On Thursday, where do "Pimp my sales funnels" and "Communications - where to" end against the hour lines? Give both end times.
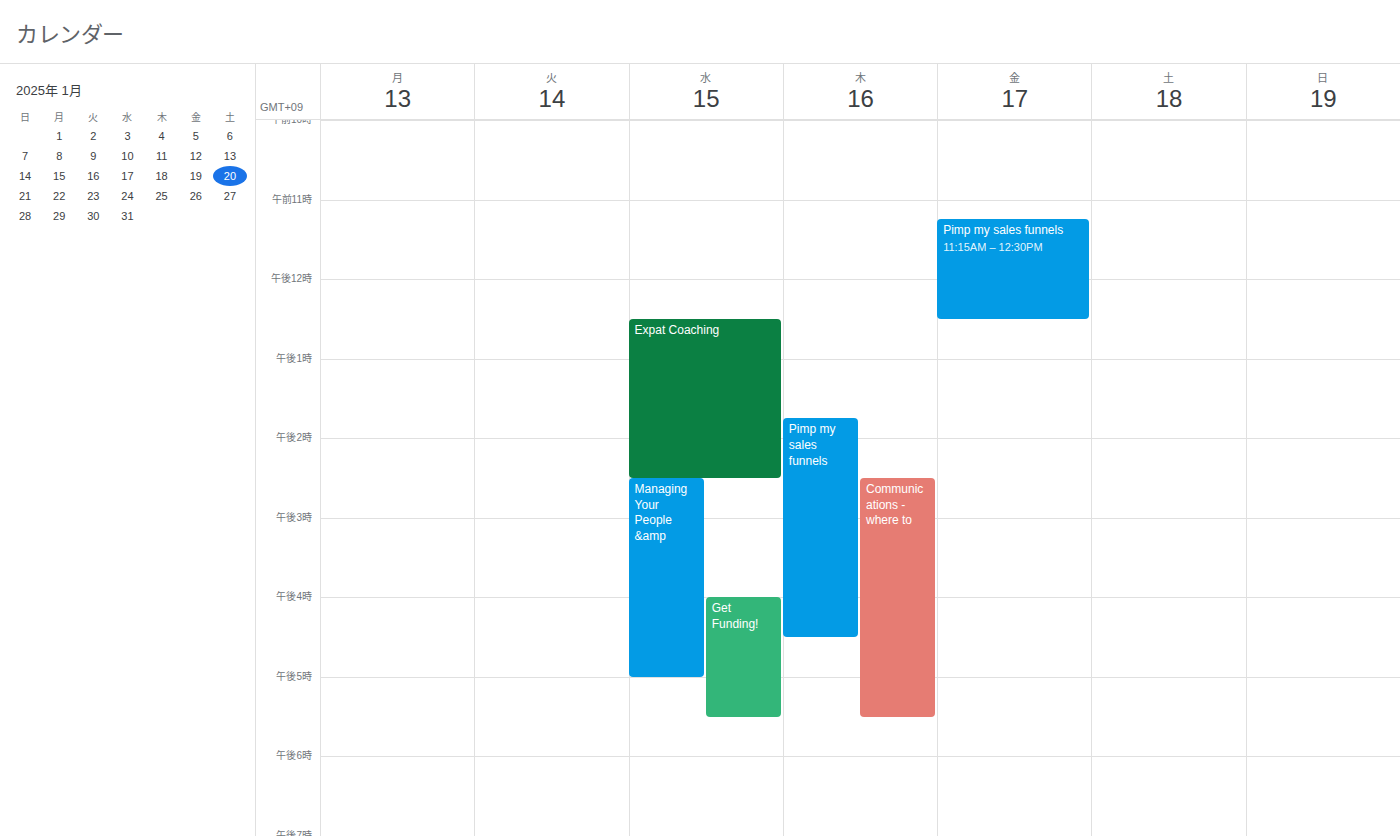
"Pimp my sales funnels": 4:30 PM, halfway between the 4 PM and 5 PM lines. "Communications - where to": 5:30 PM, halfway between the 5 PM and 6 PM lines.